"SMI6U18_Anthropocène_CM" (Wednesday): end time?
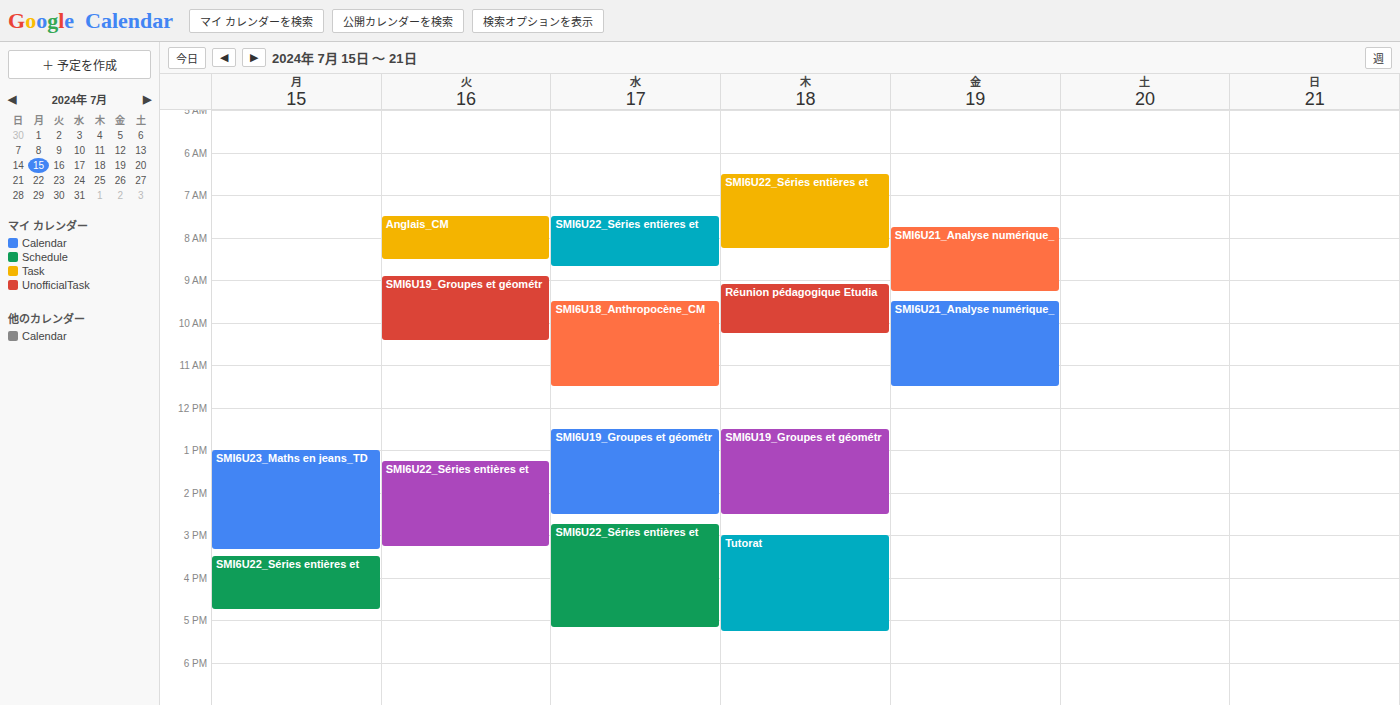
11:30 AM